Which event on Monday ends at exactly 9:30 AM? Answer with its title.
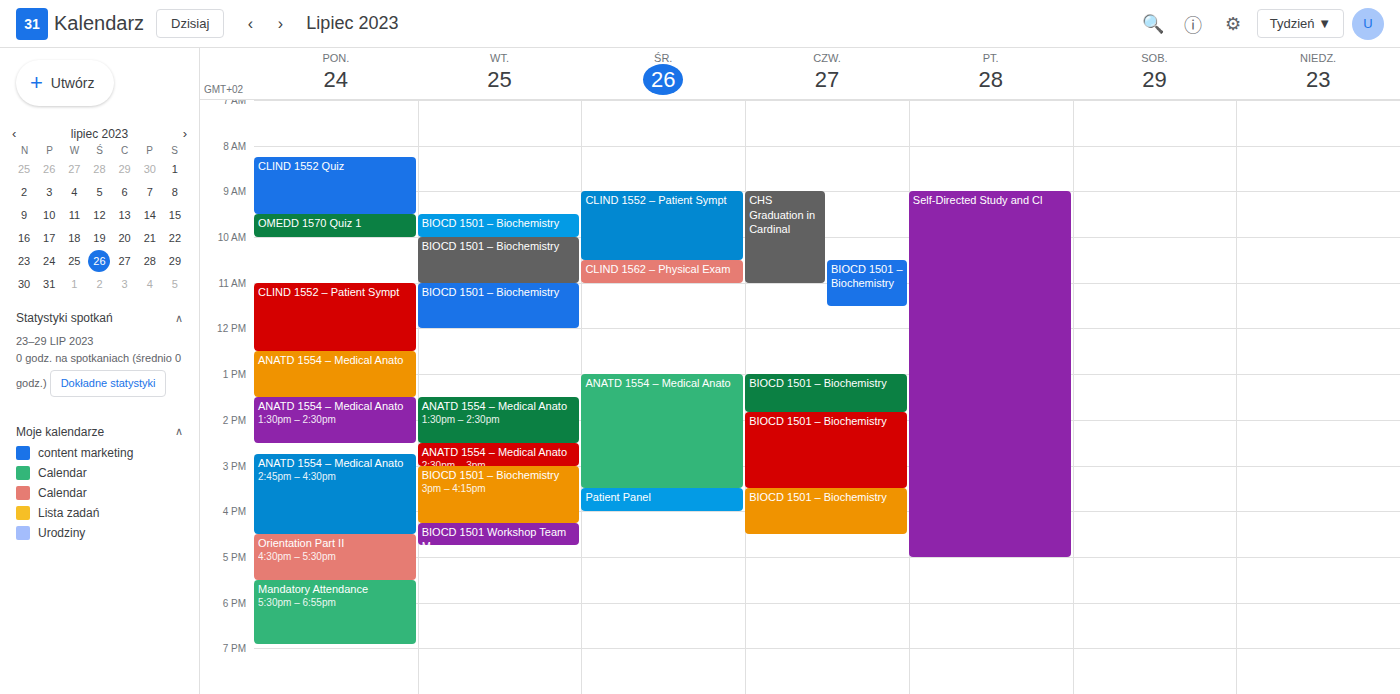
"CLIND 1552 Quiz"